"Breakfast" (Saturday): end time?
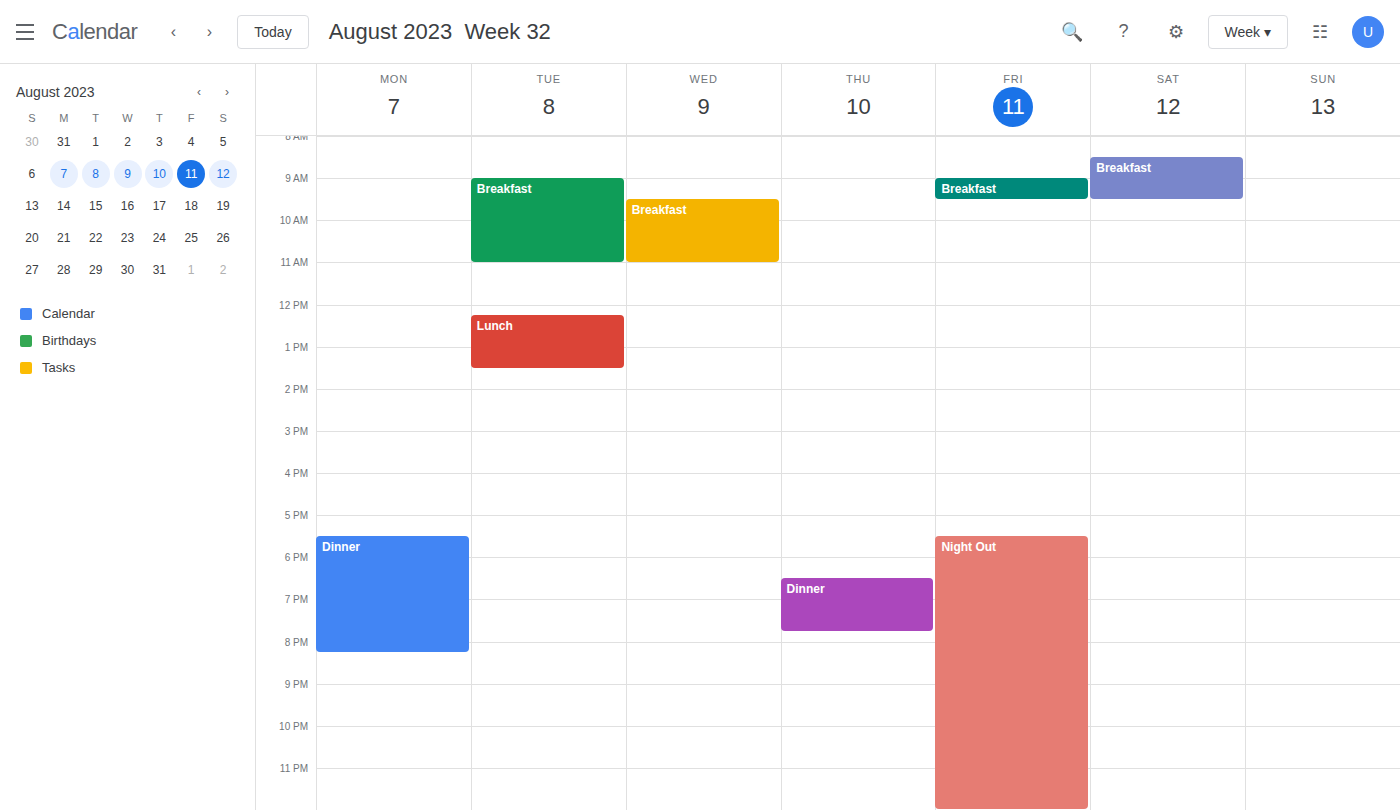
9:30 AM